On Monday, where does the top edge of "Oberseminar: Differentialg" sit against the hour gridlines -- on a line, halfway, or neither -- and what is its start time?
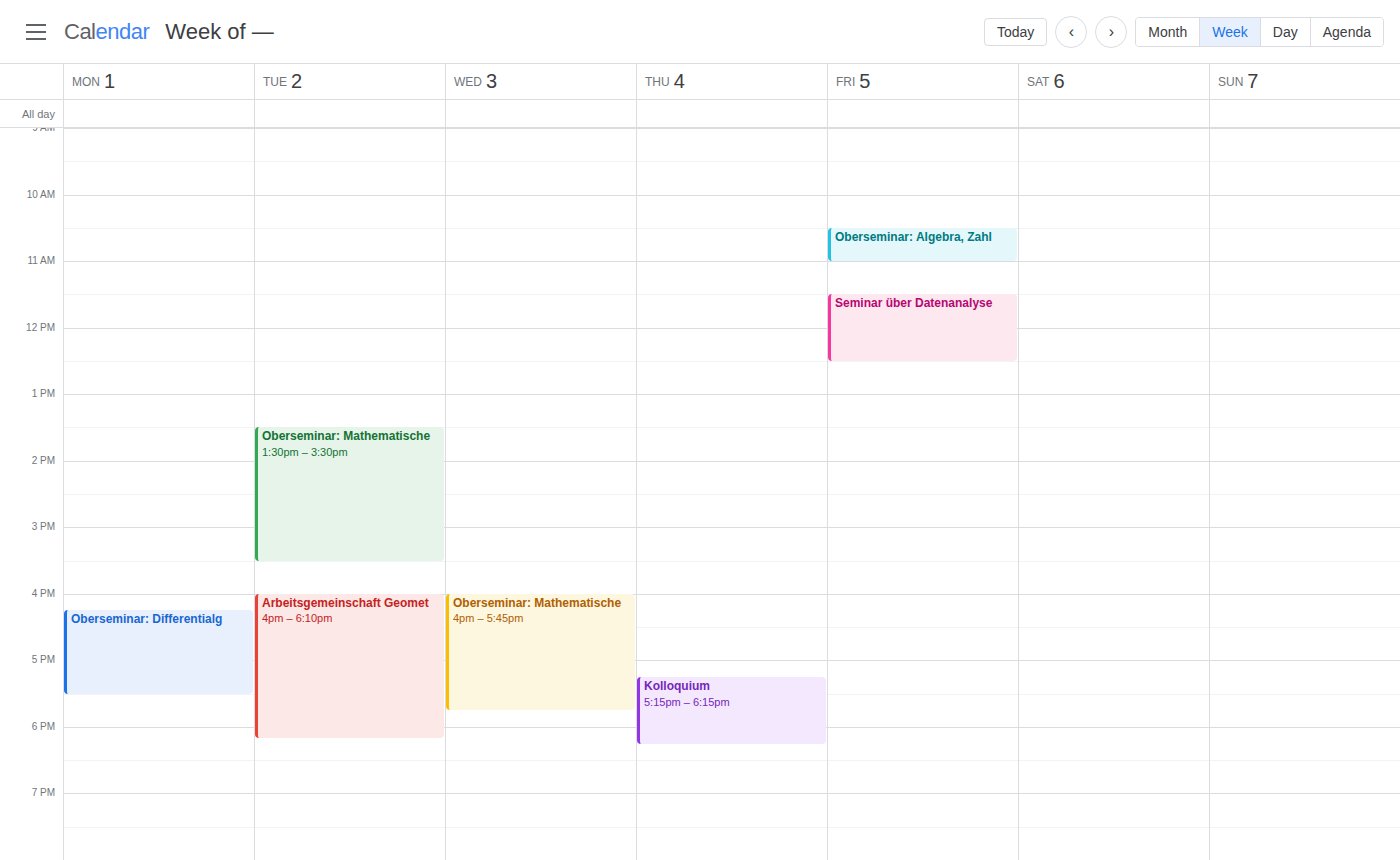
4:15 PM -- neither: a quarter of the way from the 4 PM line to the 5 PM line.